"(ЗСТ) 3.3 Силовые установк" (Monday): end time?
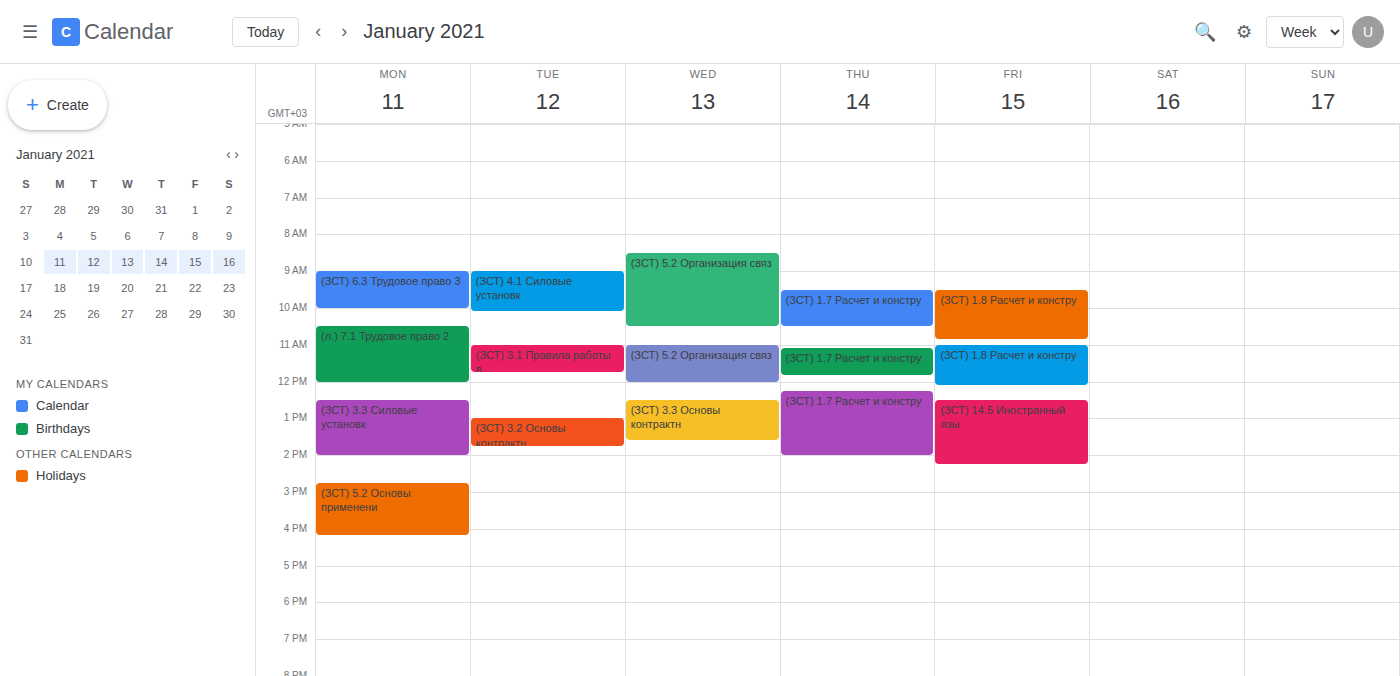
2:00 PM